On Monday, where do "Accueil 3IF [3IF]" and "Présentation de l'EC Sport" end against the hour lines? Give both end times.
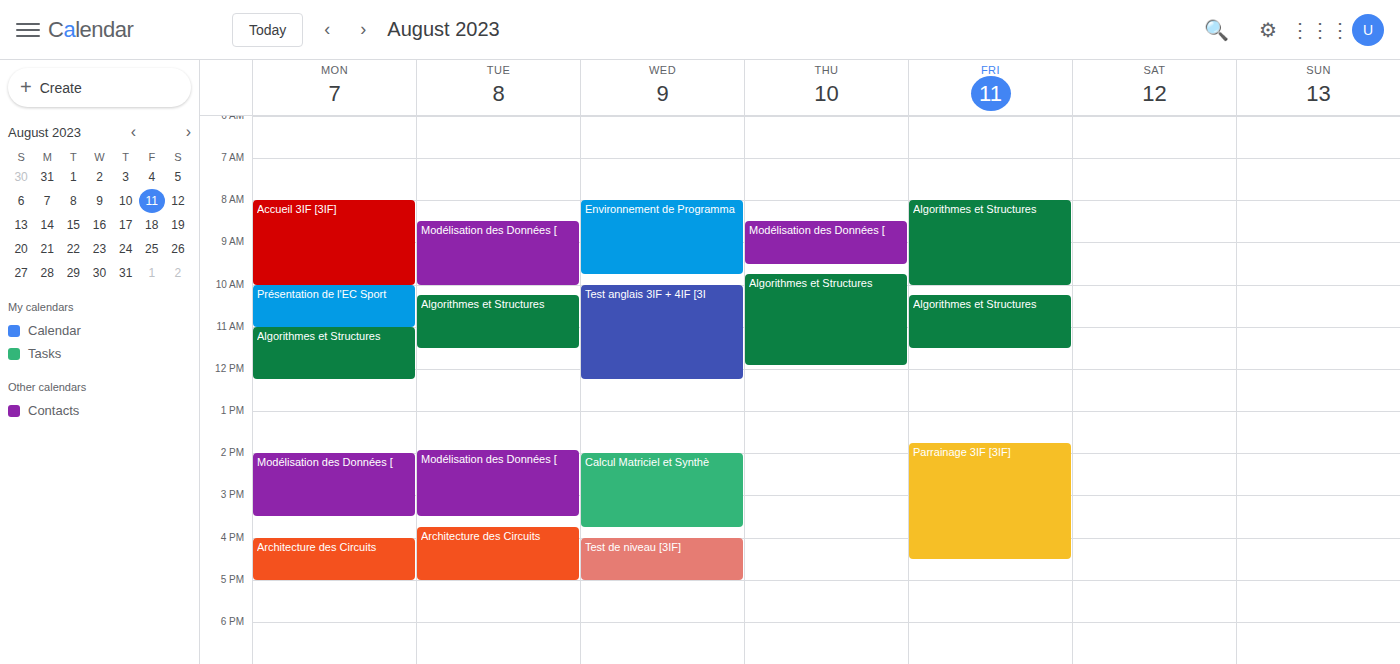
"Accueil 3IF [3IF]": 10:00 AM, exactly on the 10 AM line. "Présentation de l'EC Sport": 11:00 AM, exactly on the 11 AM line.